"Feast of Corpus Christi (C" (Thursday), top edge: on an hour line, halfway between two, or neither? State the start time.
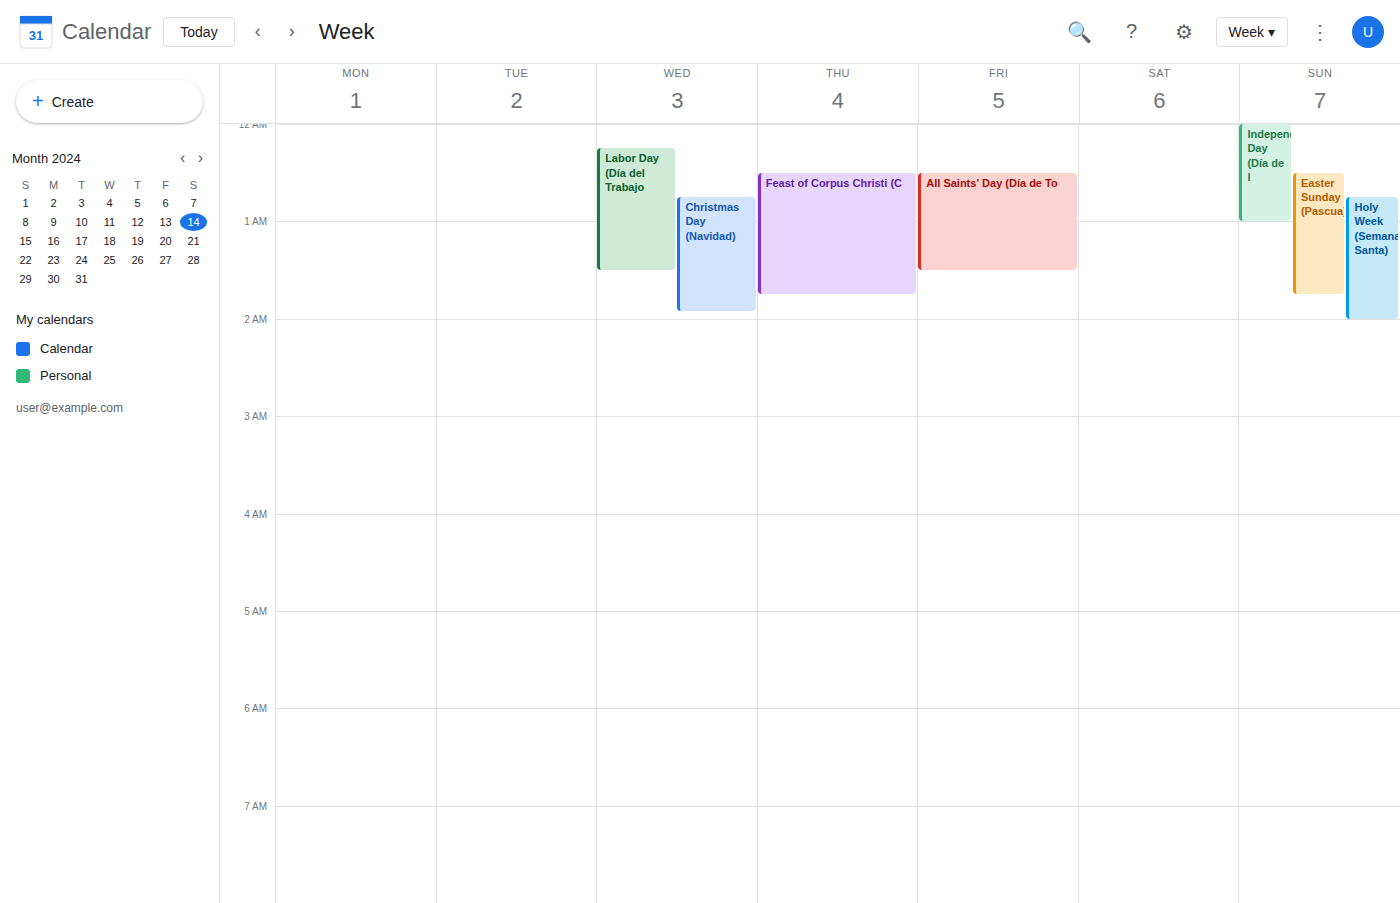
12:30 AM -- halfway between the 12 AM and 1 AM lines.